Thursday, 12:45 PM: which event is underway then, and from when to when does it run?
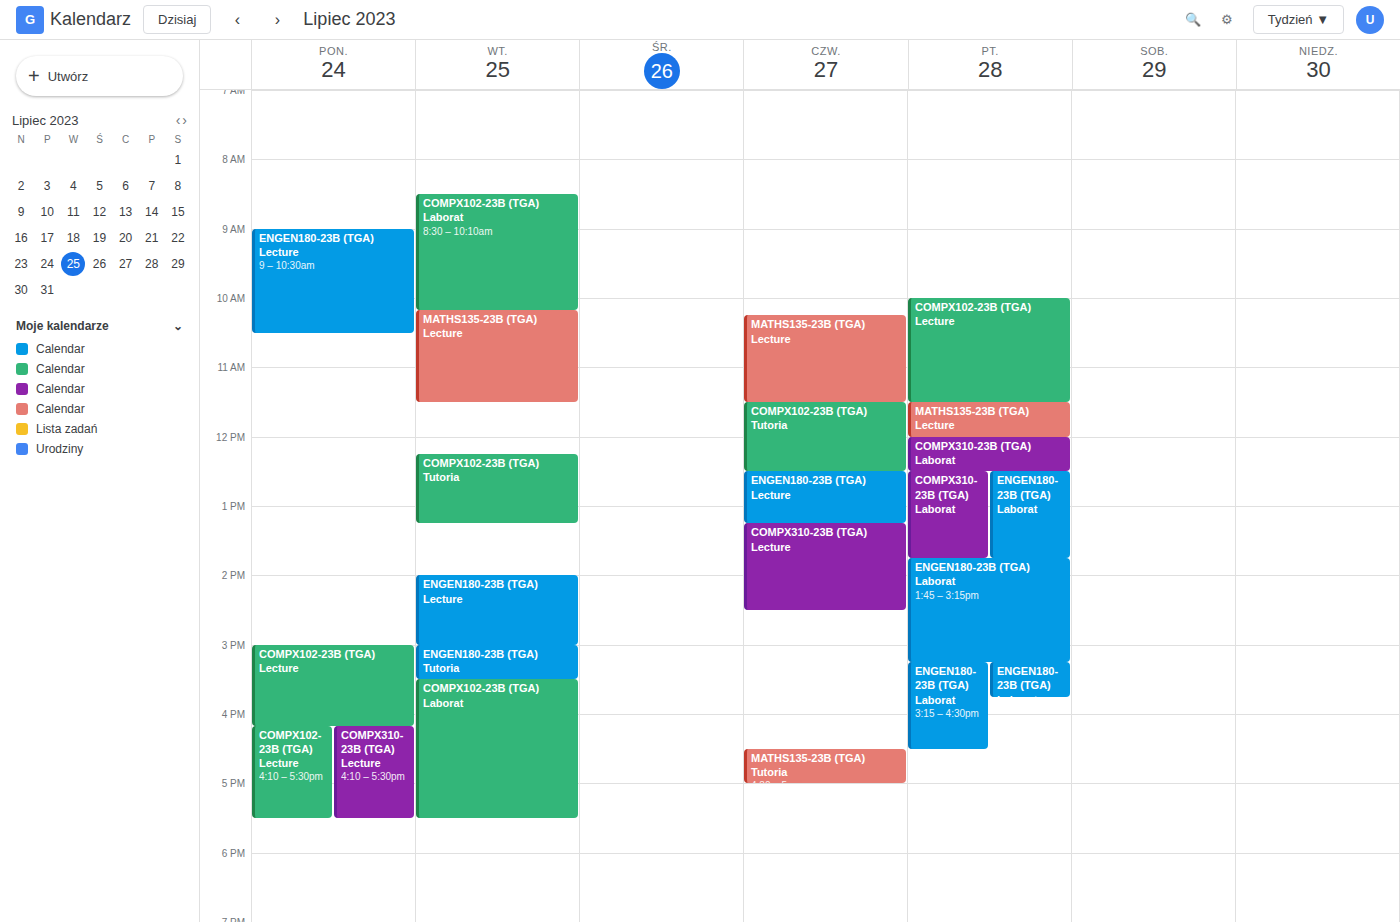
"ENGEN180-23B (TGA) Lecture", 12:30 PM to 1:15 PM